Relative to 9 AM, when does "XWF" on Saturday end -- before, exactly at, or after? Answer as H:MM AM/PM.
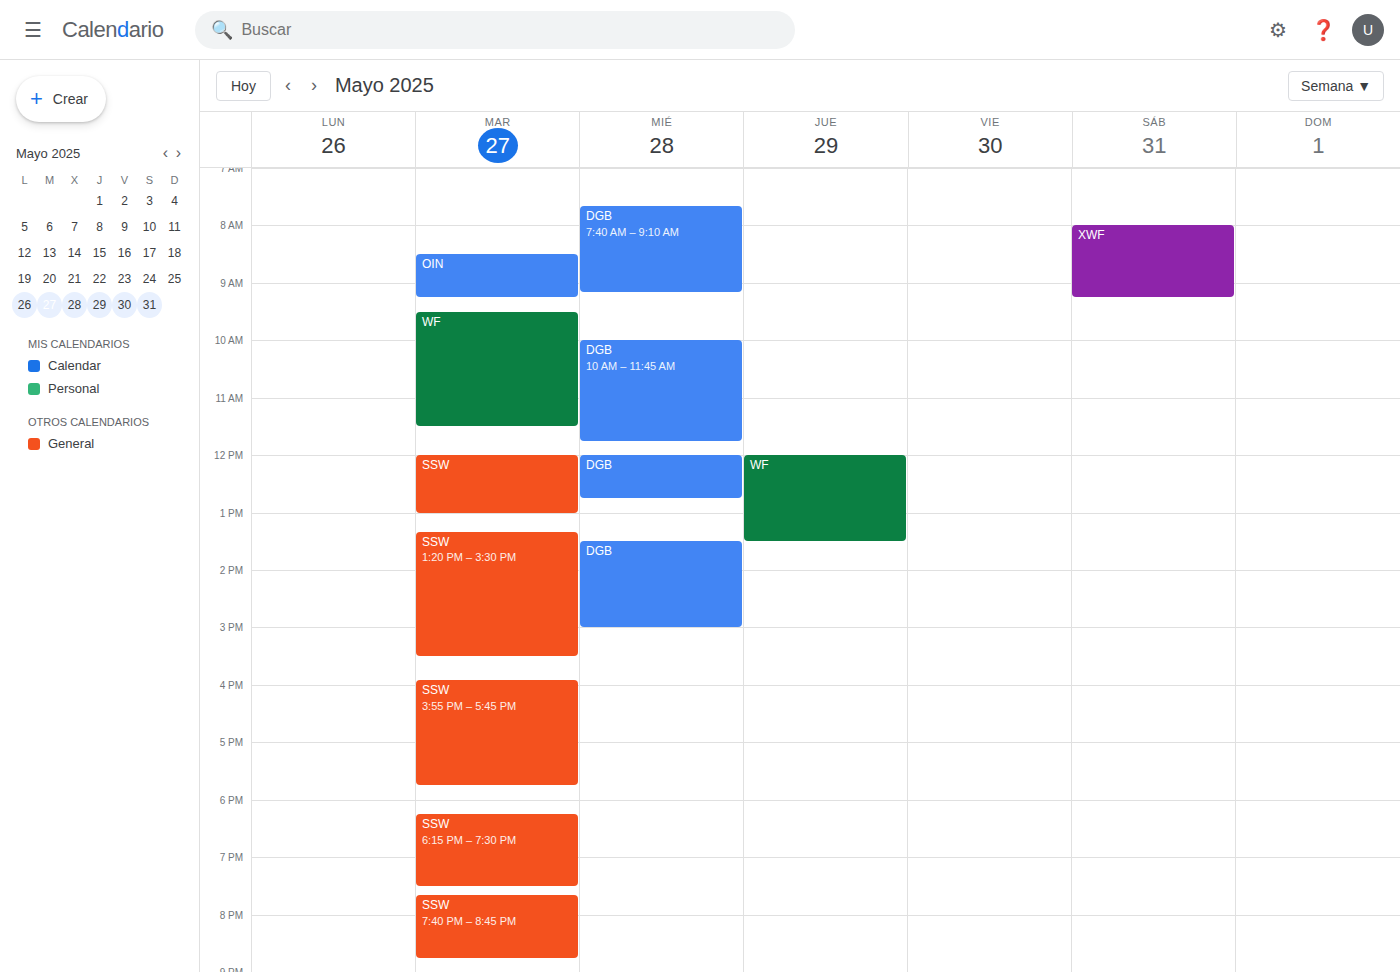
9:15 AM -- after 9 AM, 15 minutes below the 9 AM line.